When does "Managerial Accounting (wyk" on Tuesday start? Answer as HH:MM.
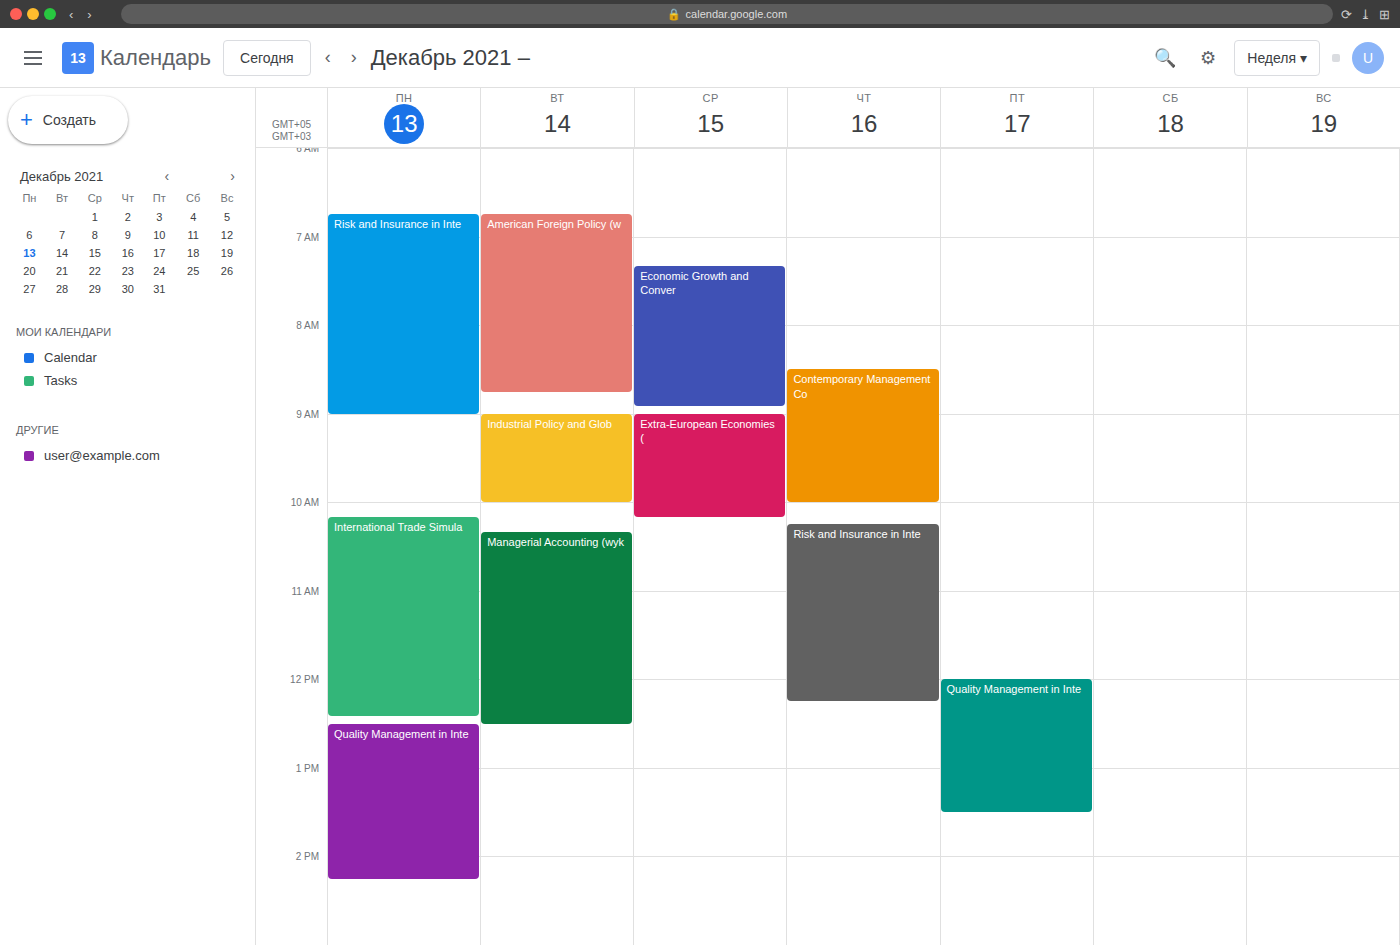
10:20